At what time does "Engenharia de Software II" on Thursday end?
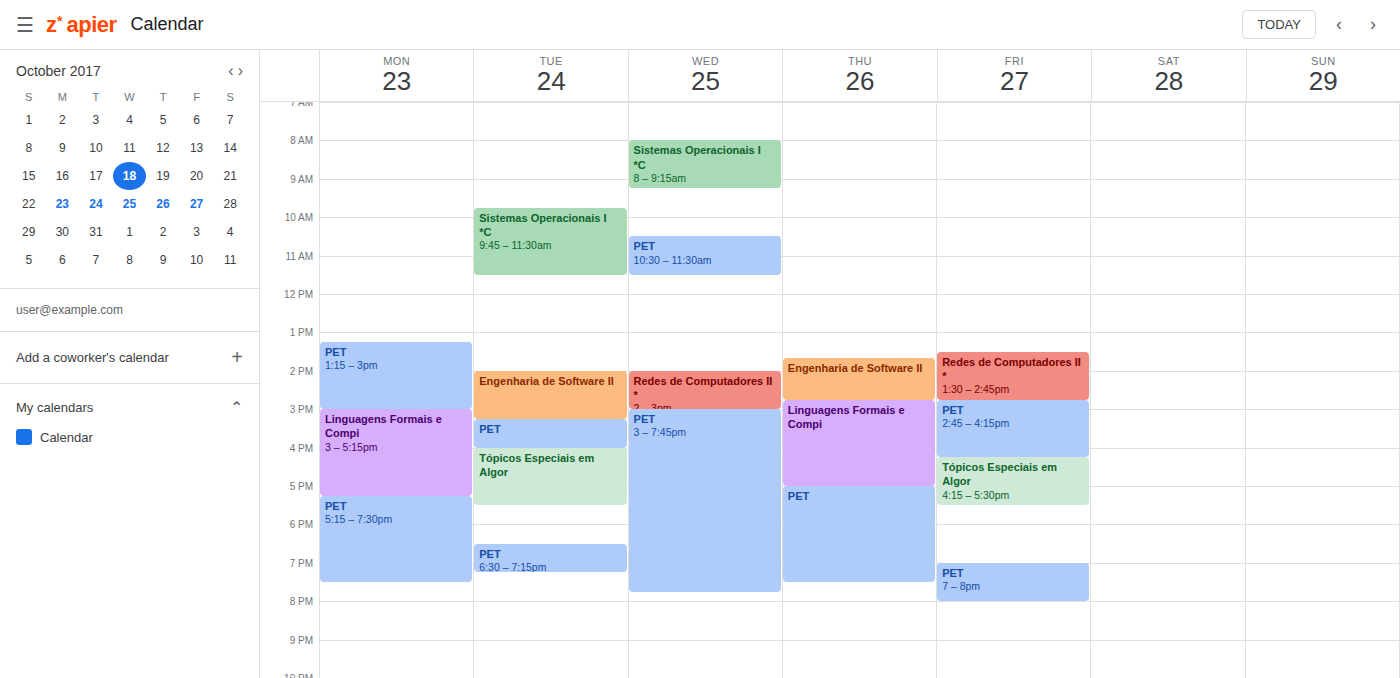
2:45 PM